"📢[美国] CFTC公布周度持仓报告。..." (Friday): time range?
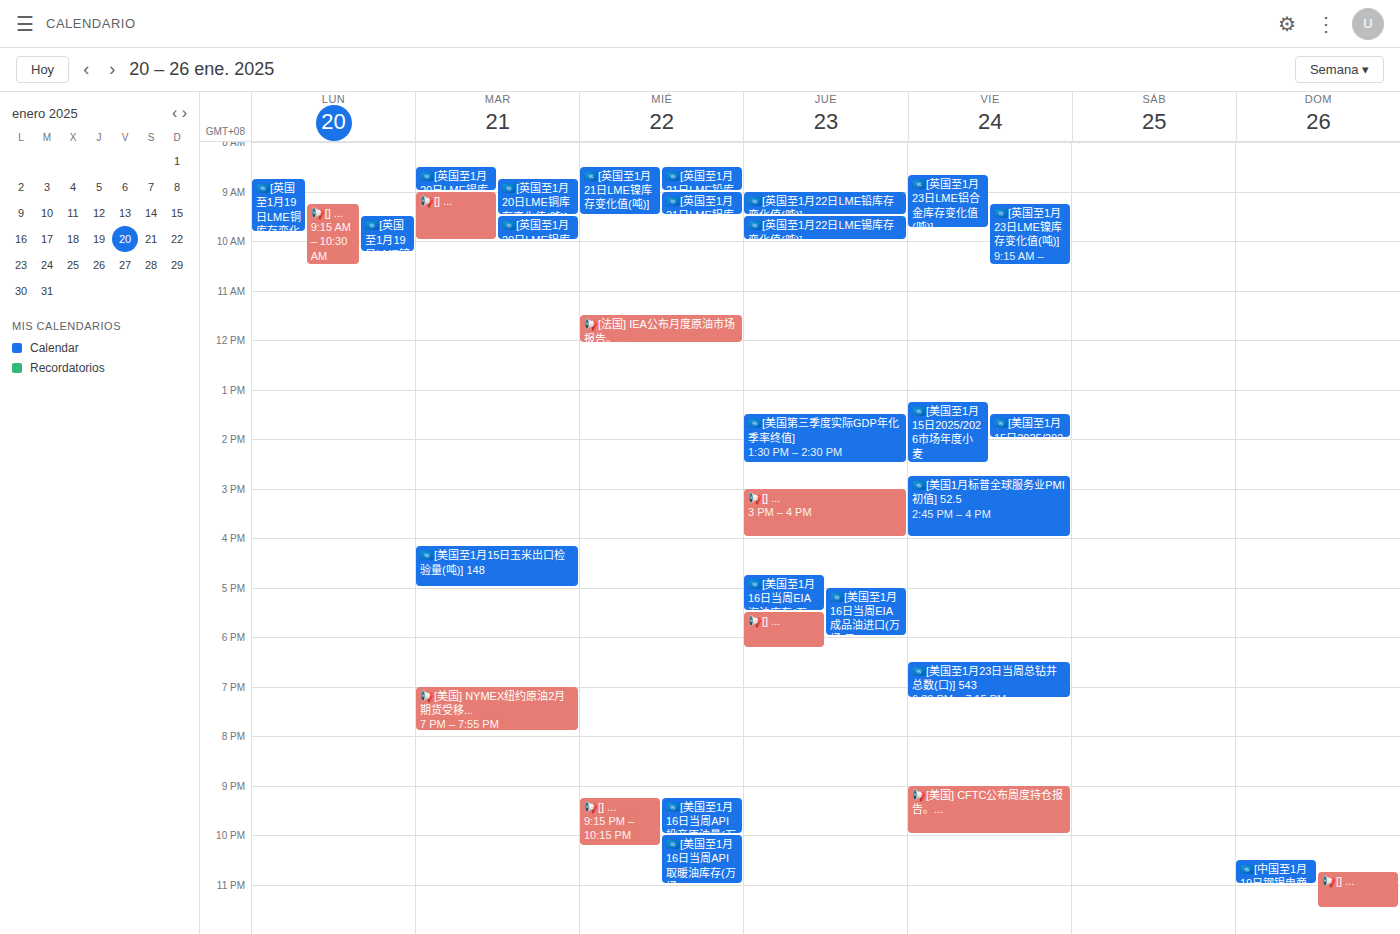
9:00 PM to 10:00 PM